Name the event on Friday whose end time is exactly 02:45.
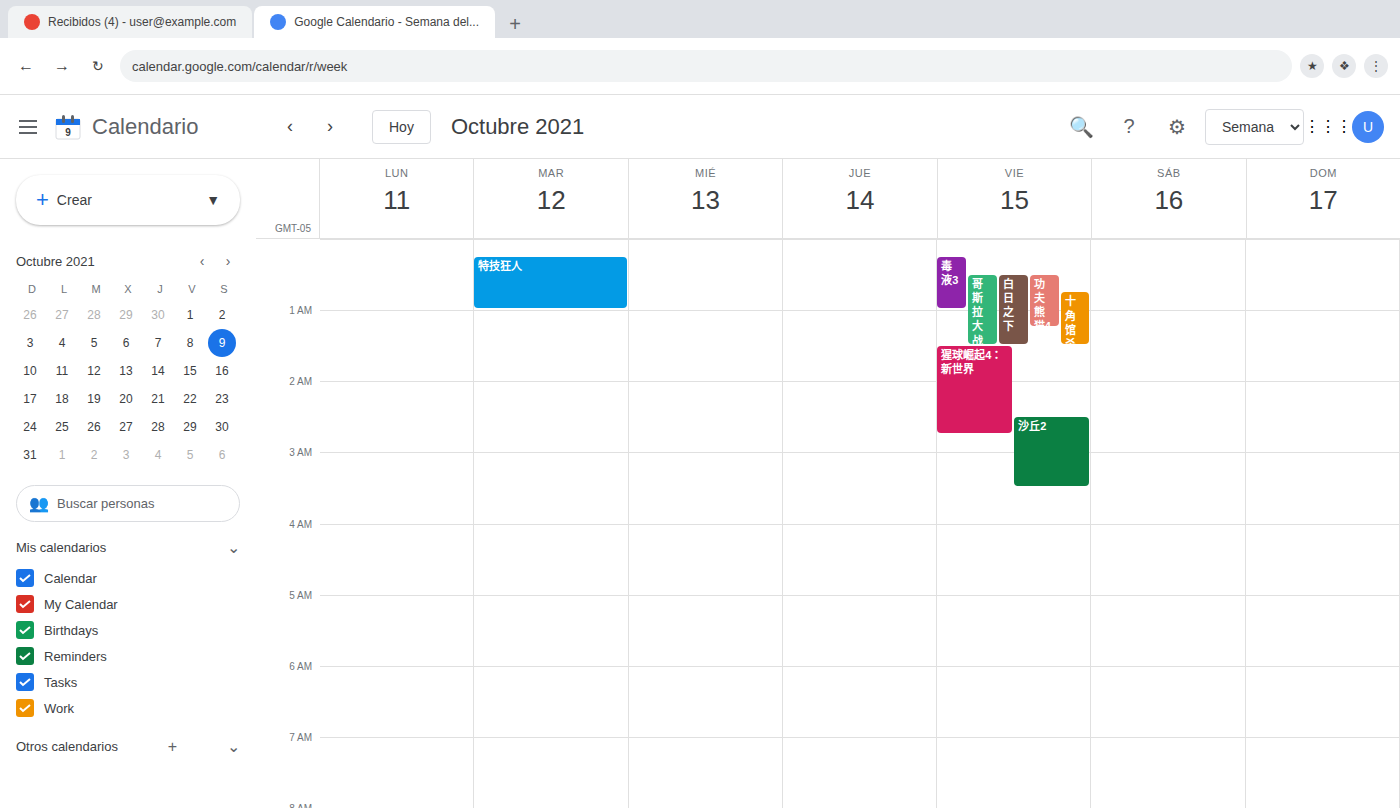
"猩球崛起4：新世界"